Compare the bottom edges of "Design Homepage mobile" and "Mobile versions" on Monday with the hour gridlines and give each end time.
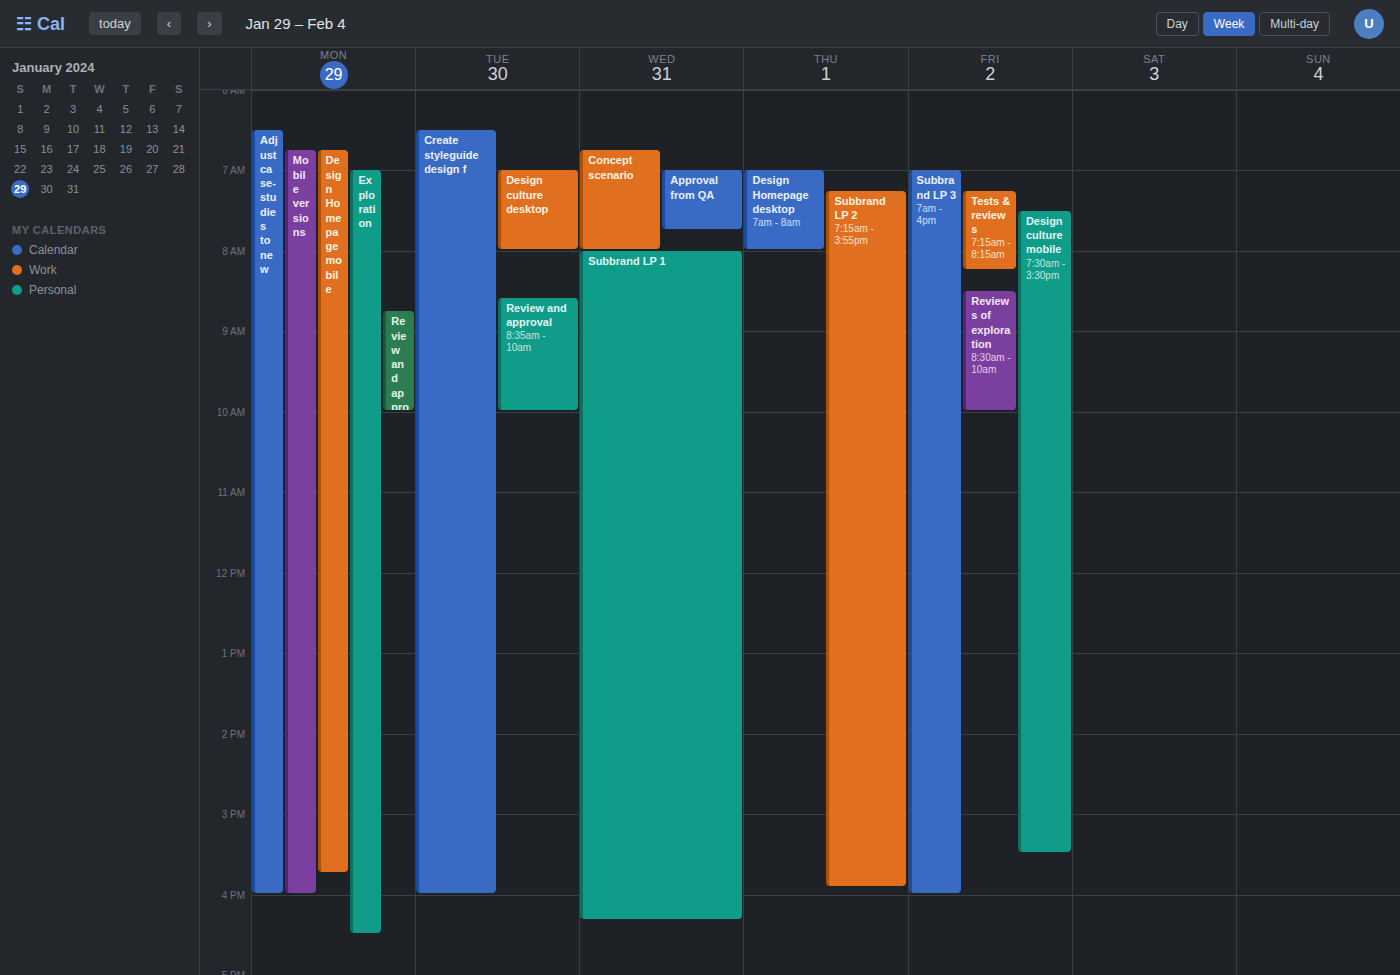
"Design Homepage mobile": 3:45 PM, neither: three quarters of the way from the 3 PM line to the 4 PM line. "Mobile versions": 4:00 PM, exactly on the 4 PM line.